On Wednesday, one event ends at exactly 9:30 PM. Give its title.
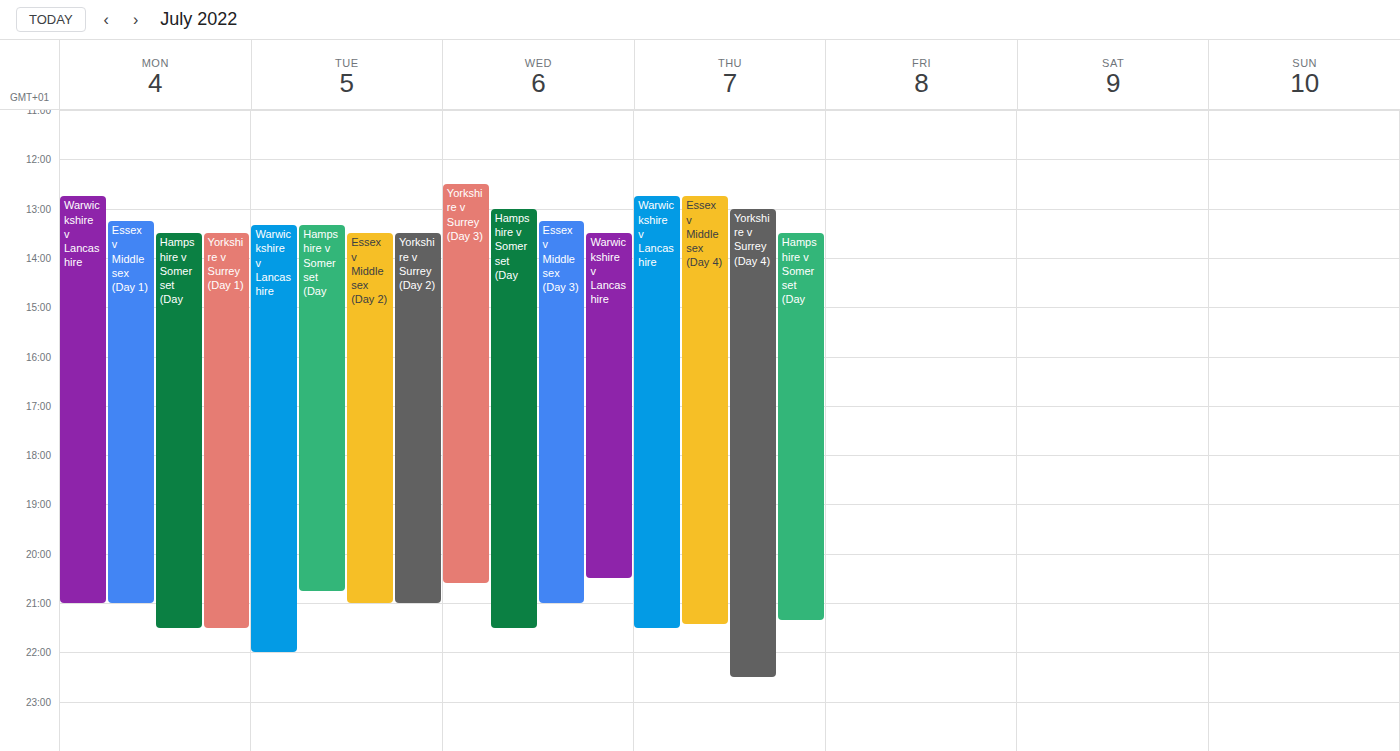
"Hampshire v Somerset (Day"